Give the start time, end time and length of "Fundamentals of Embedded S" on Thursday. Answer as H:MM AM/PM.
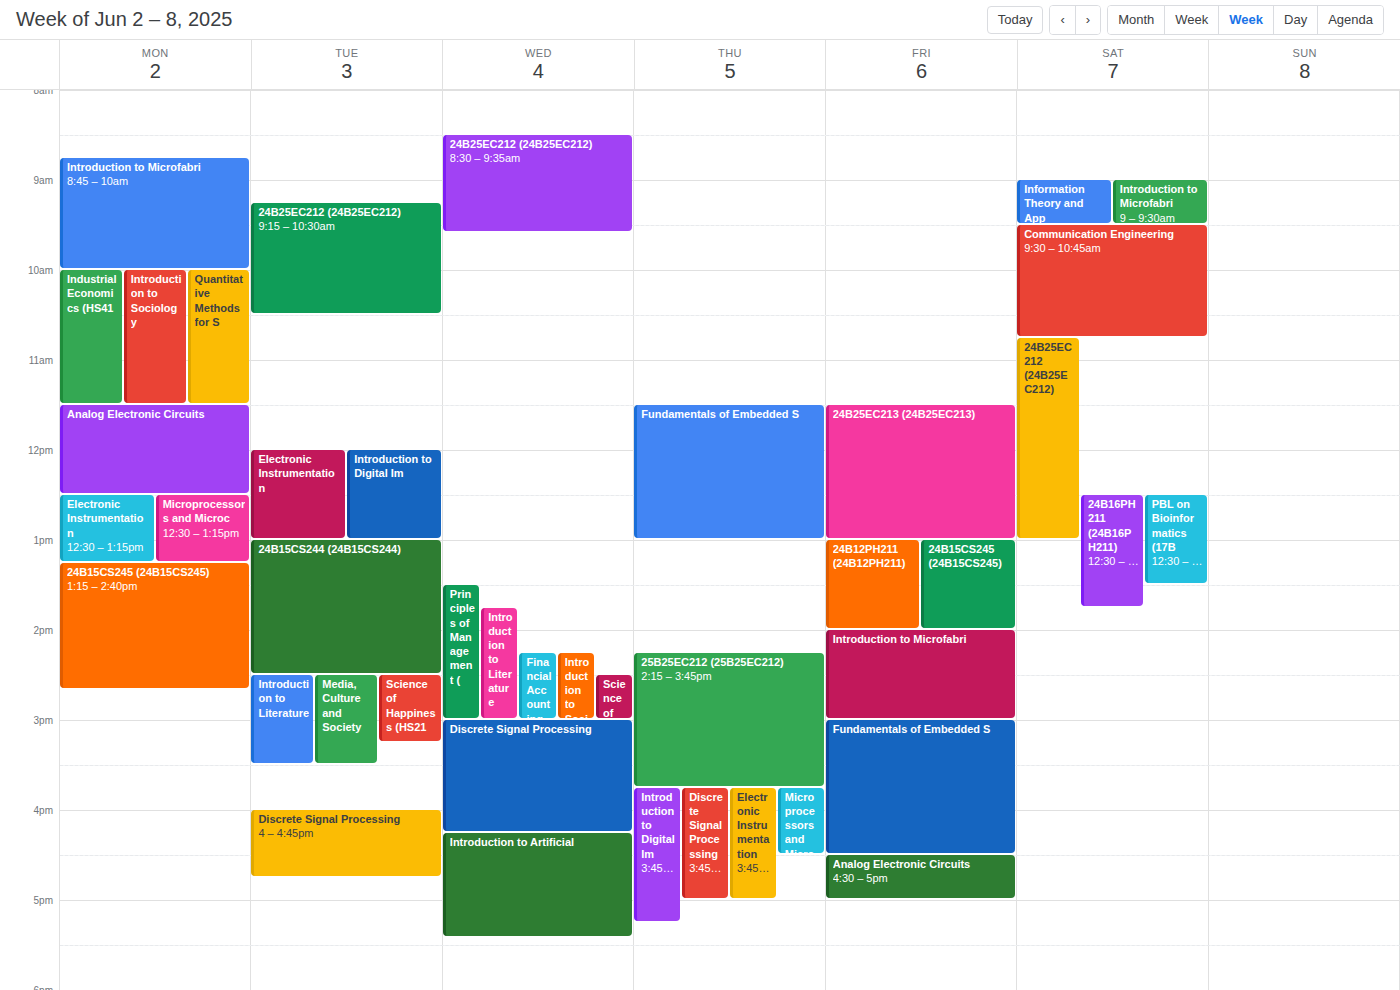
11:30 AM to 1:00 PM, 1 hour 30 minutes